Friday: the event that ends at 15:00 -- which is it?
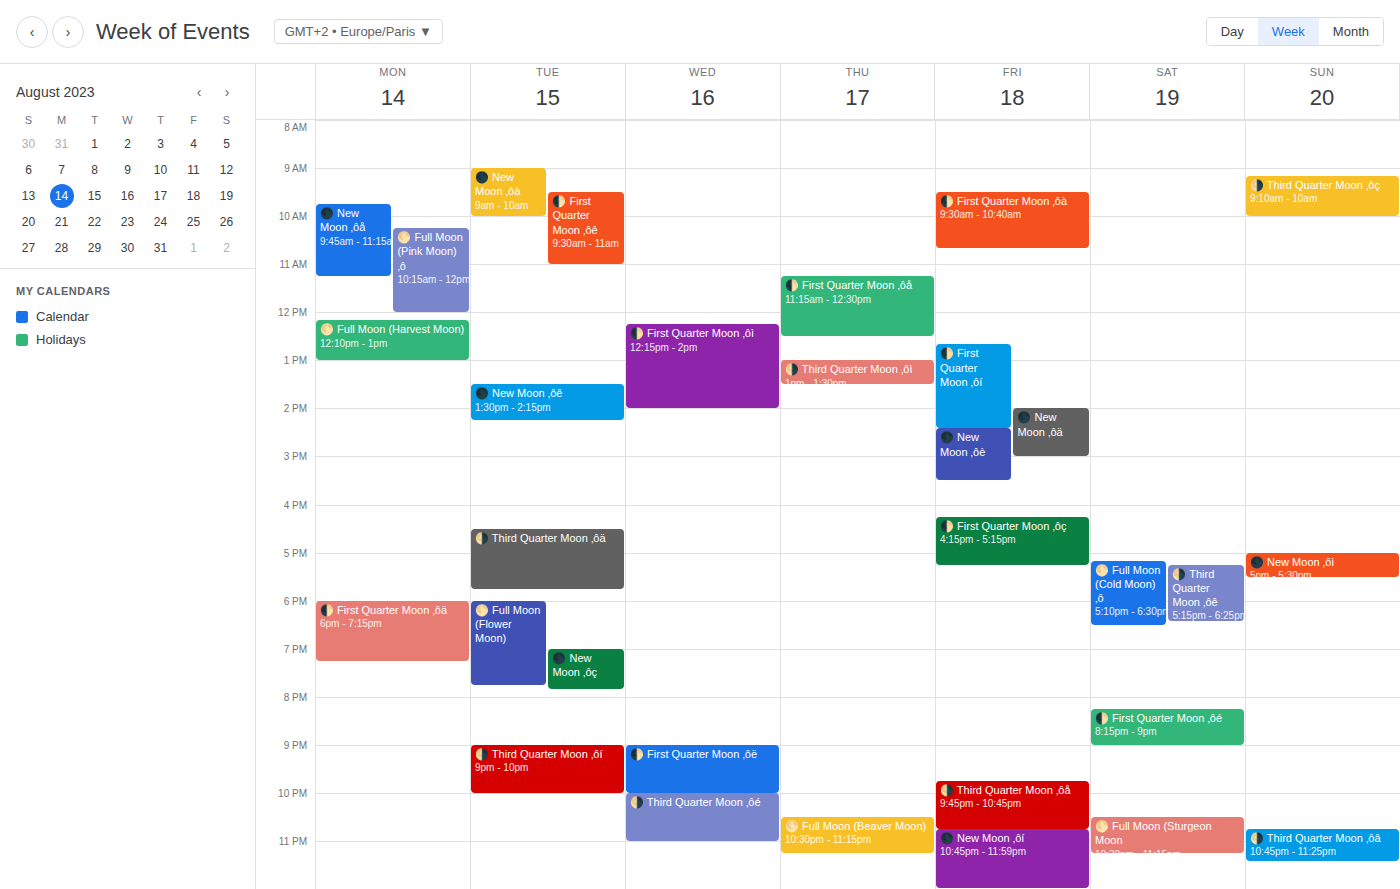
"🌑 New Moon ‚ôä"